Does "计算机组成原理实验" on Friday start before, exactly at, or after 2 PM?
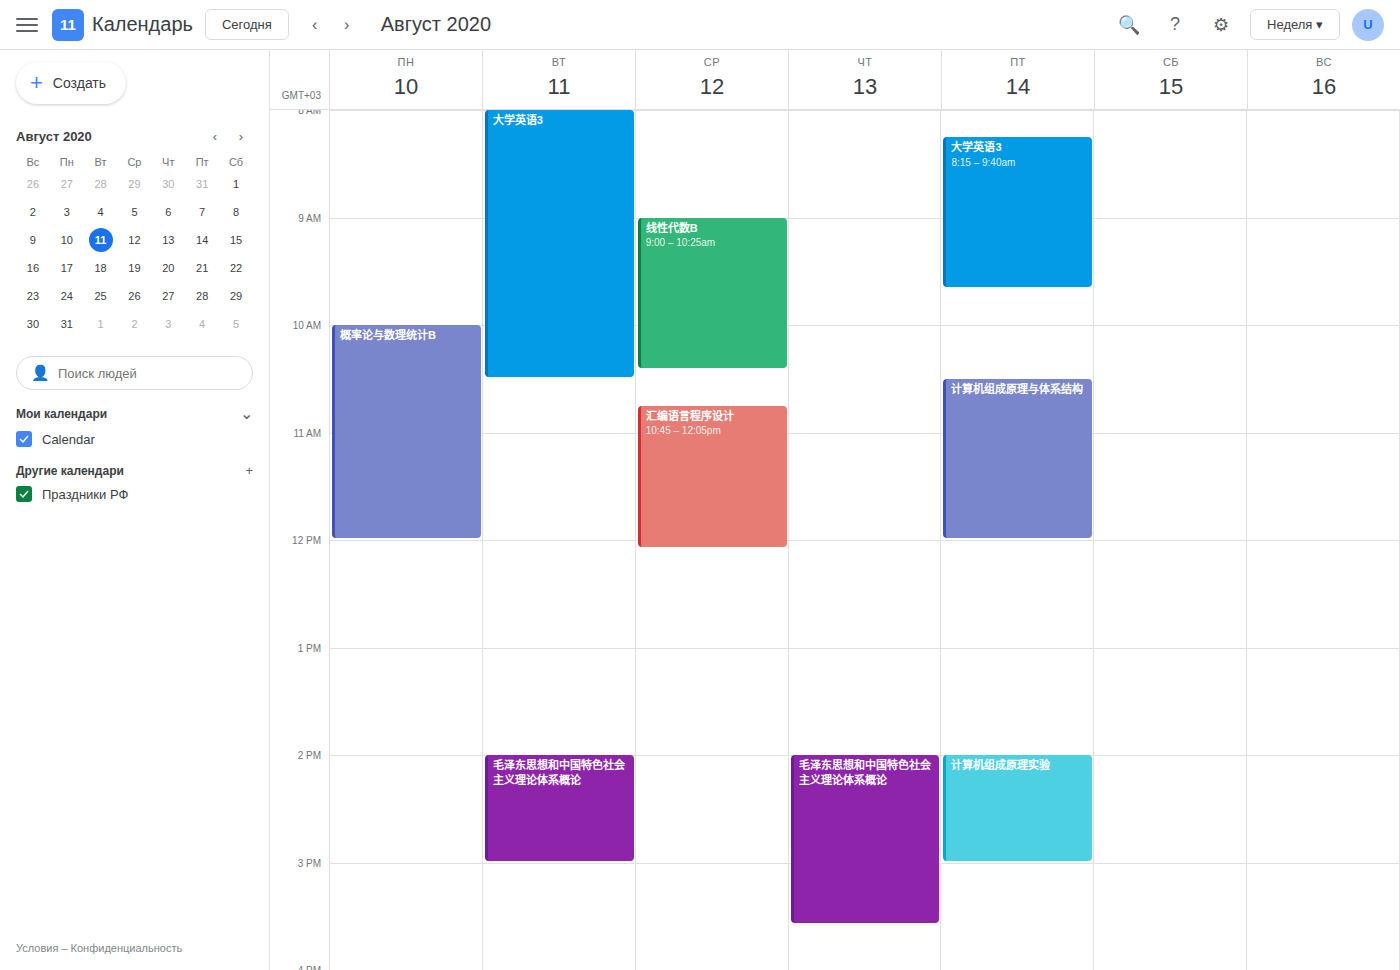
2:00 PM -- exactly at 2 PM, on the 2 PM line.